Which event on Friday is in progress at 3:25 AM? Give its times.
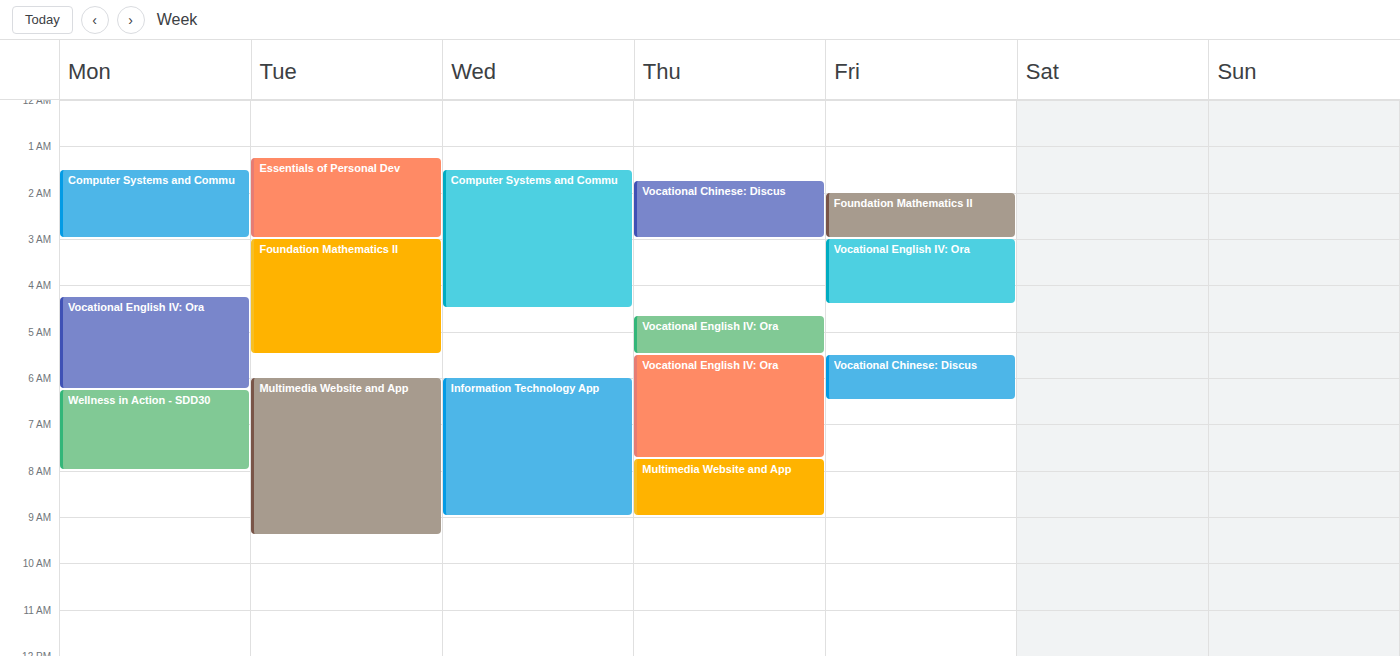
"Vocational English IV: Ora", 3:00 AM to 4:25 AM